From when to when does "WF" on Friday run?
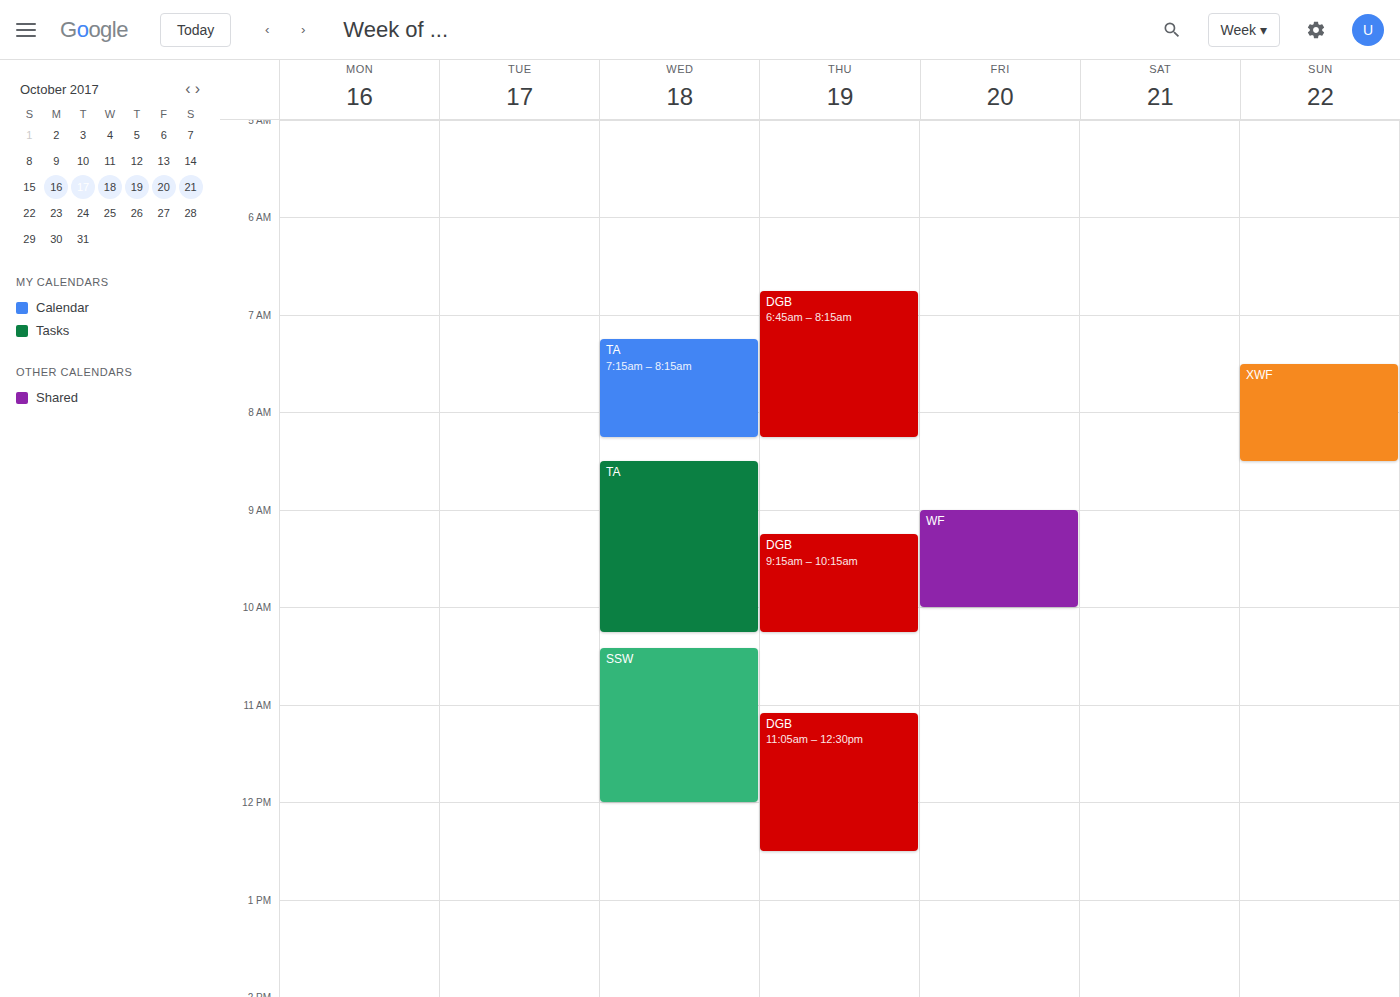
9:00 AM to 10:00 AM